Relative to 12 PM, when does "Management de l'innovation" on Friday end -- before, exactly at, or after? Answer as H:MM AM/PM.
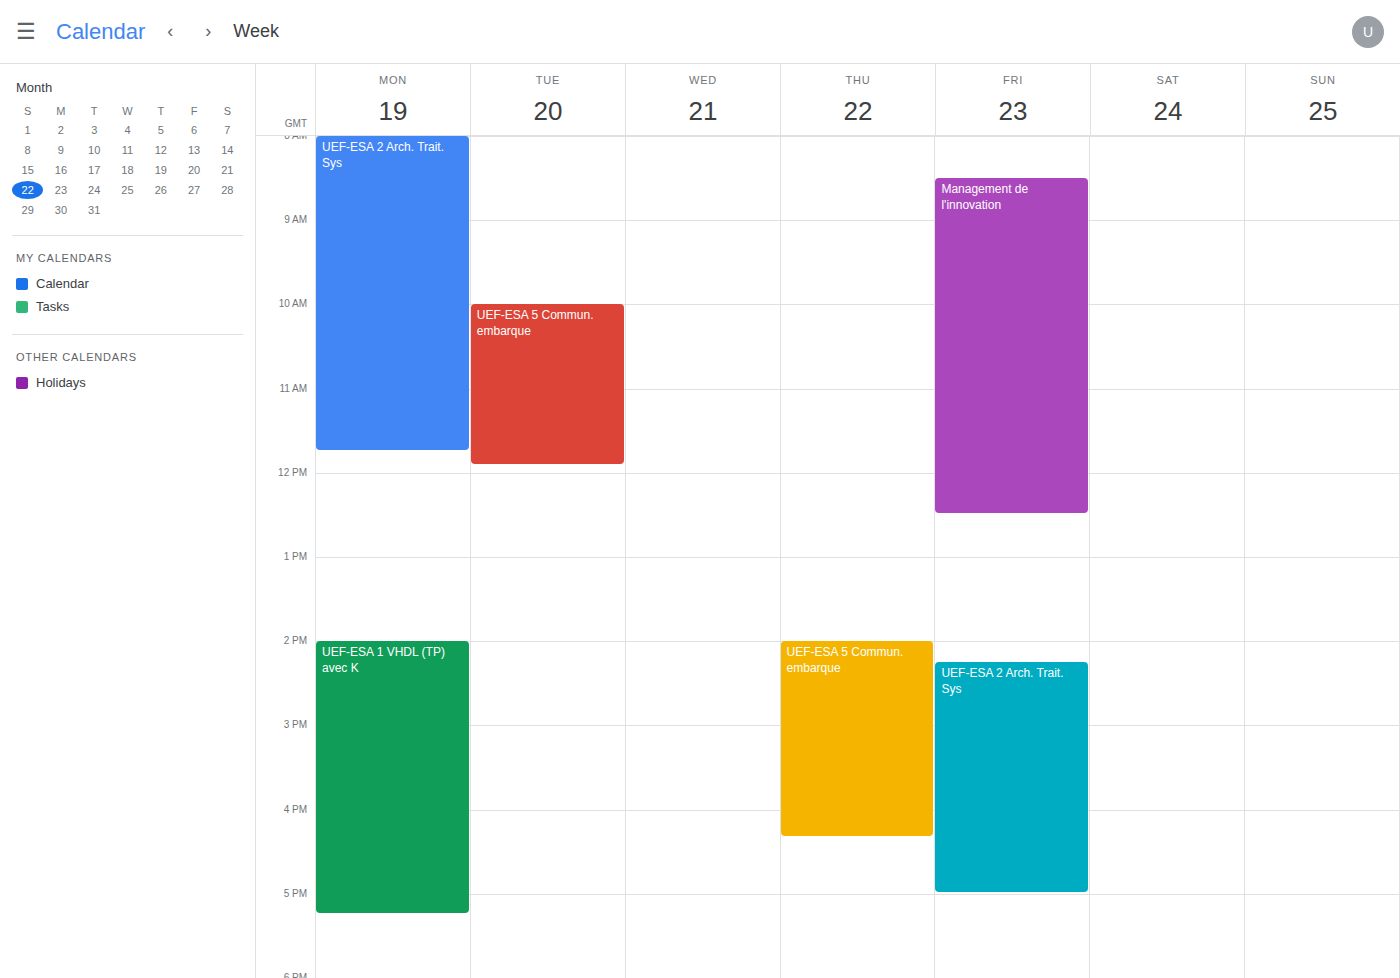
12:30 PM -- after 12 PM, 30 minutes below the 12 PM line.